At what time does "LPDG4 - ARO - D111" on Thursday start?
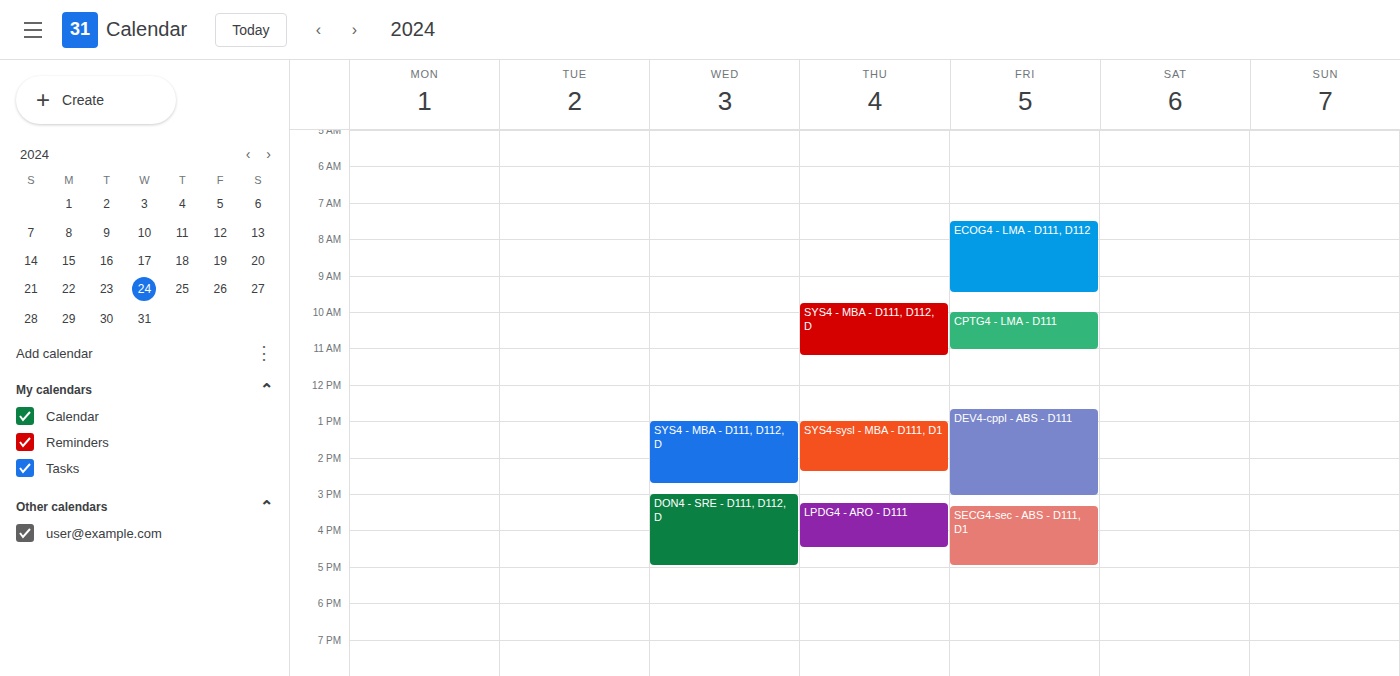
15:15